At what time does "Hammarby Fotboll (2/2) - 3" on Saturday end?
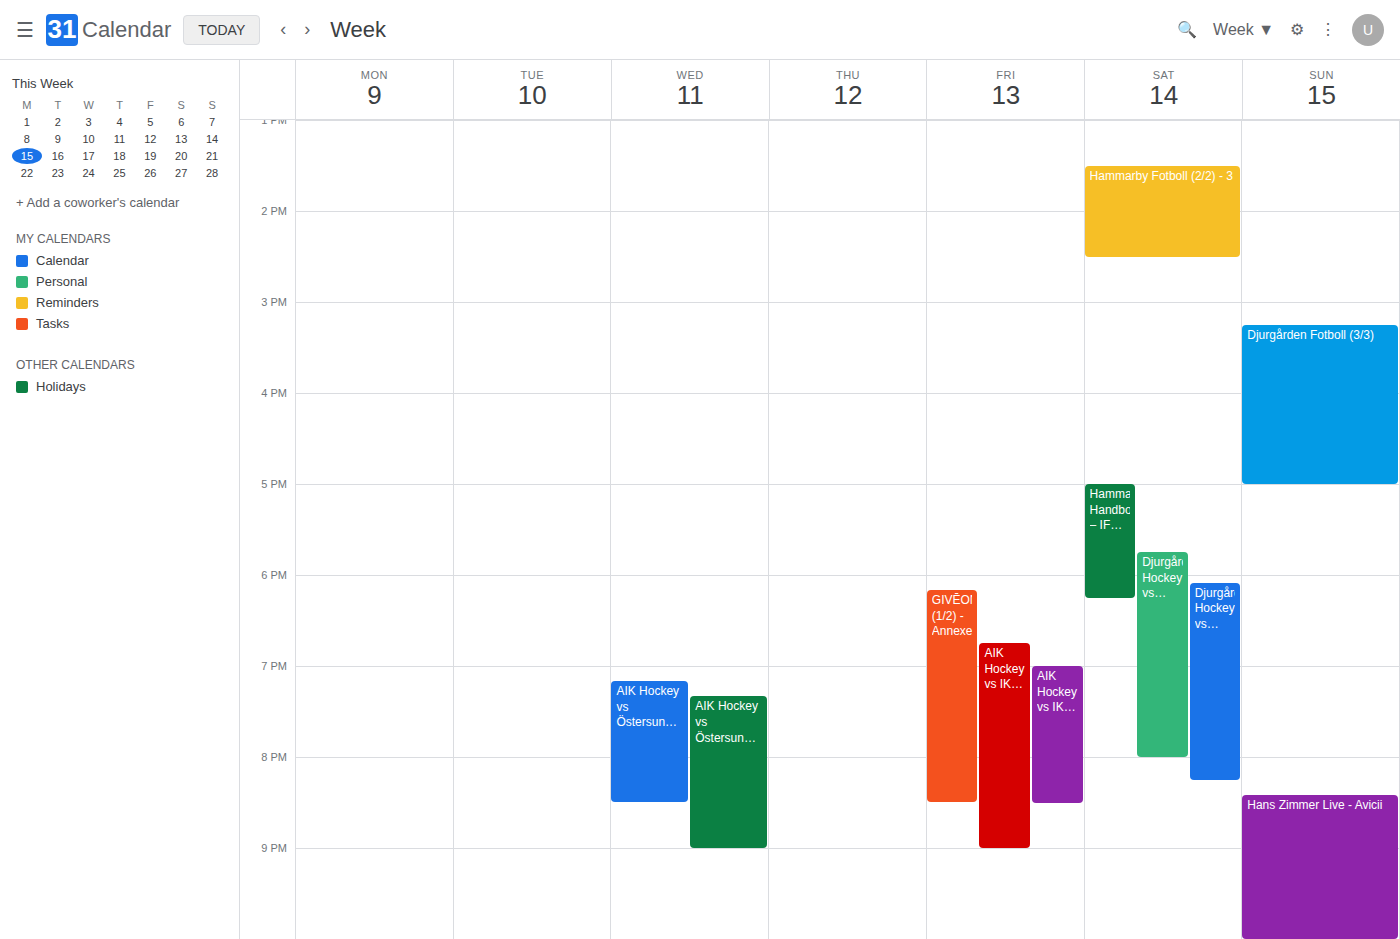
2:30 PM